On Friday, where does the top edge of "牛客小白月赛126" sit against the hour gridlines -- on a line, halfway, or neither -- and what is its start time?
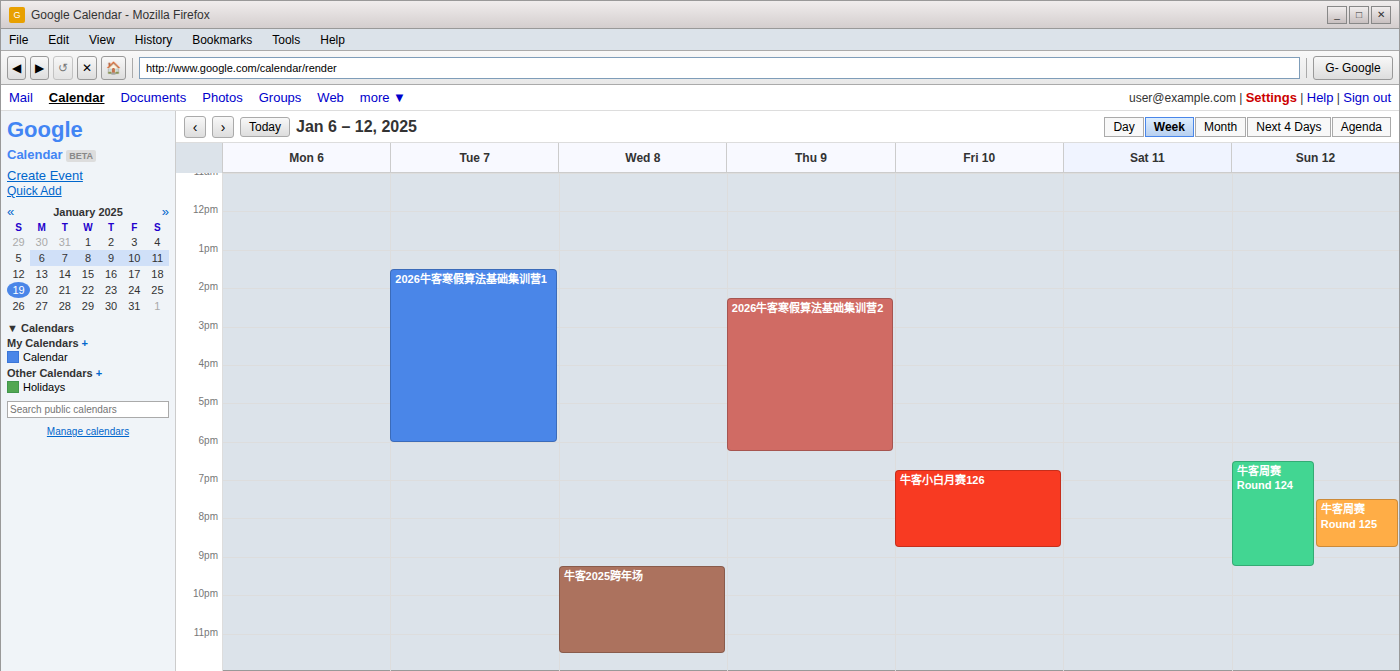
6:45 PM -- neither: three quarters of the way from the 6 PM line to the 7 PM line.